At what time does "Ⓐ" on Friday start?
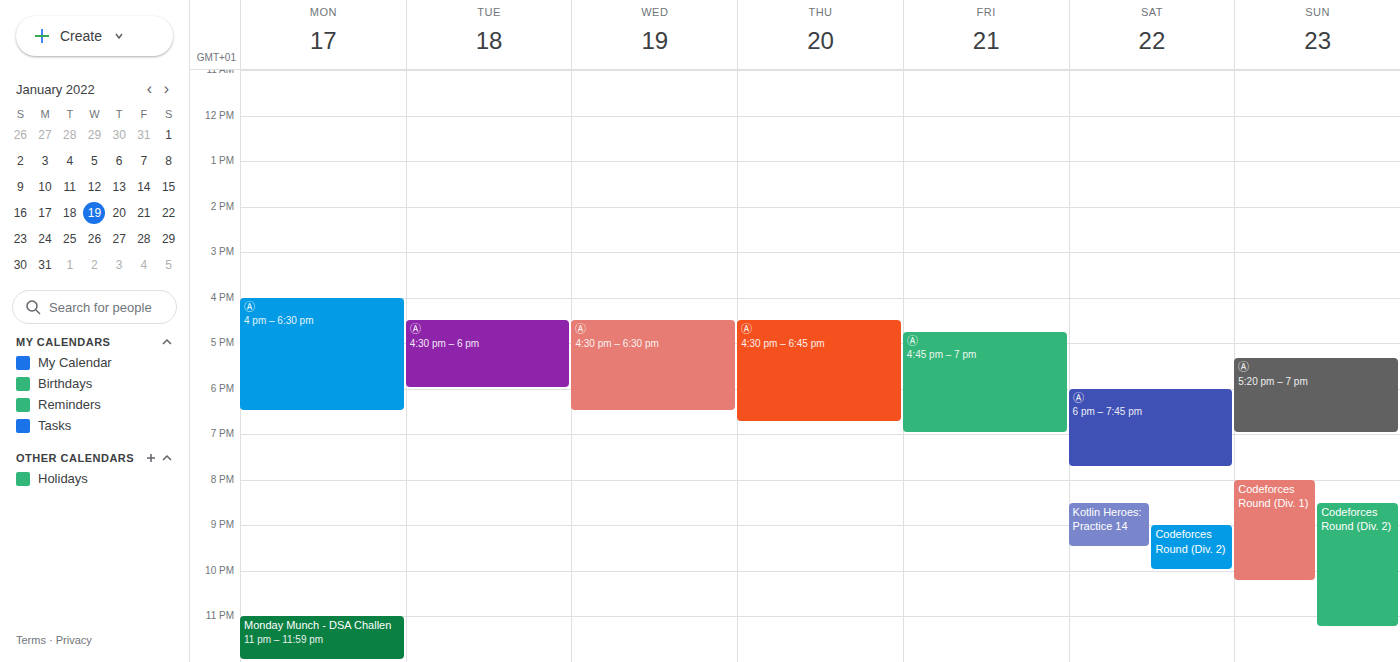
4:45 PM